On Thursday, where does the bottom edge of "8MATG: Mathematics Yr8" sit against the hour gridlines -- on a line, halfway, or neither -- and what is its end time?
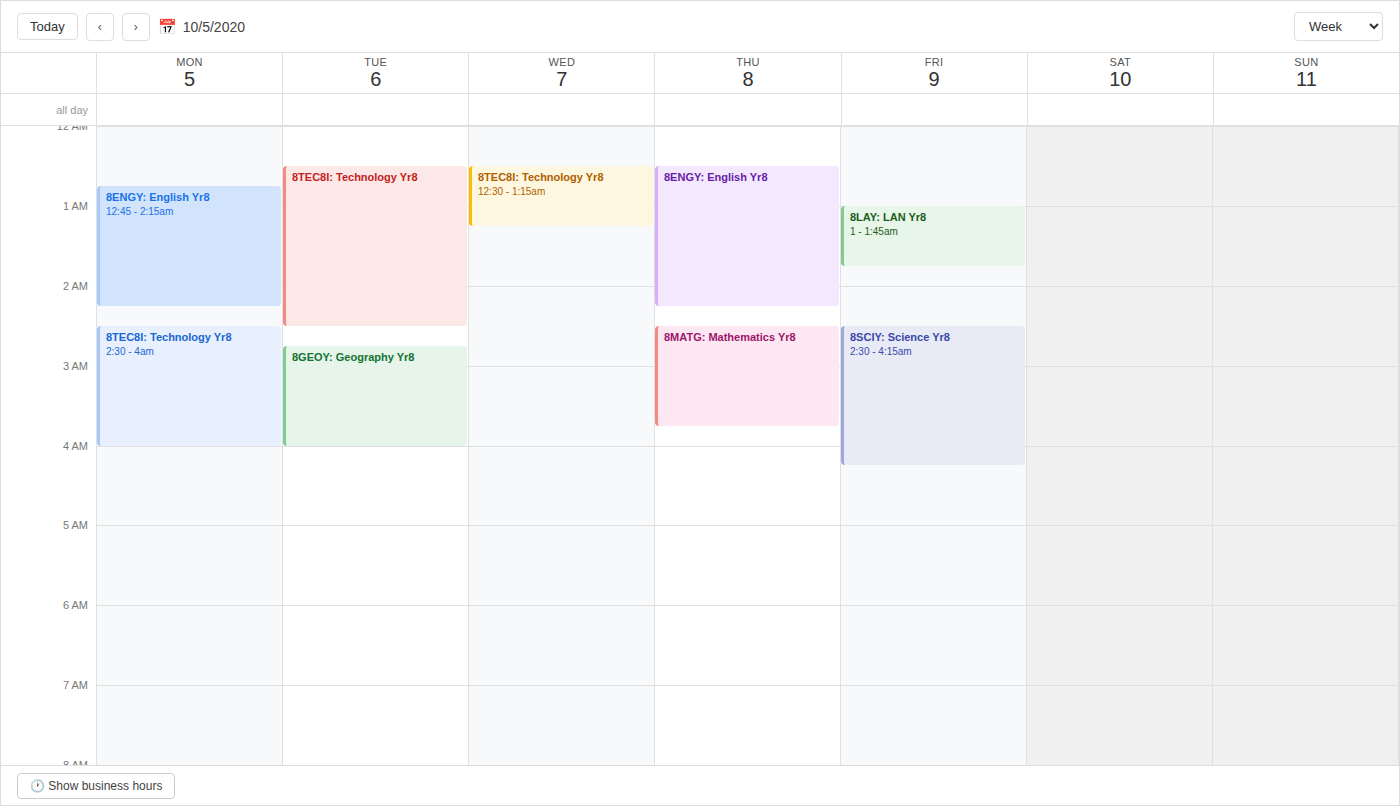
3:45 AM -- neither: three quarters of the way from the 3 AM line to the 4 AM line.